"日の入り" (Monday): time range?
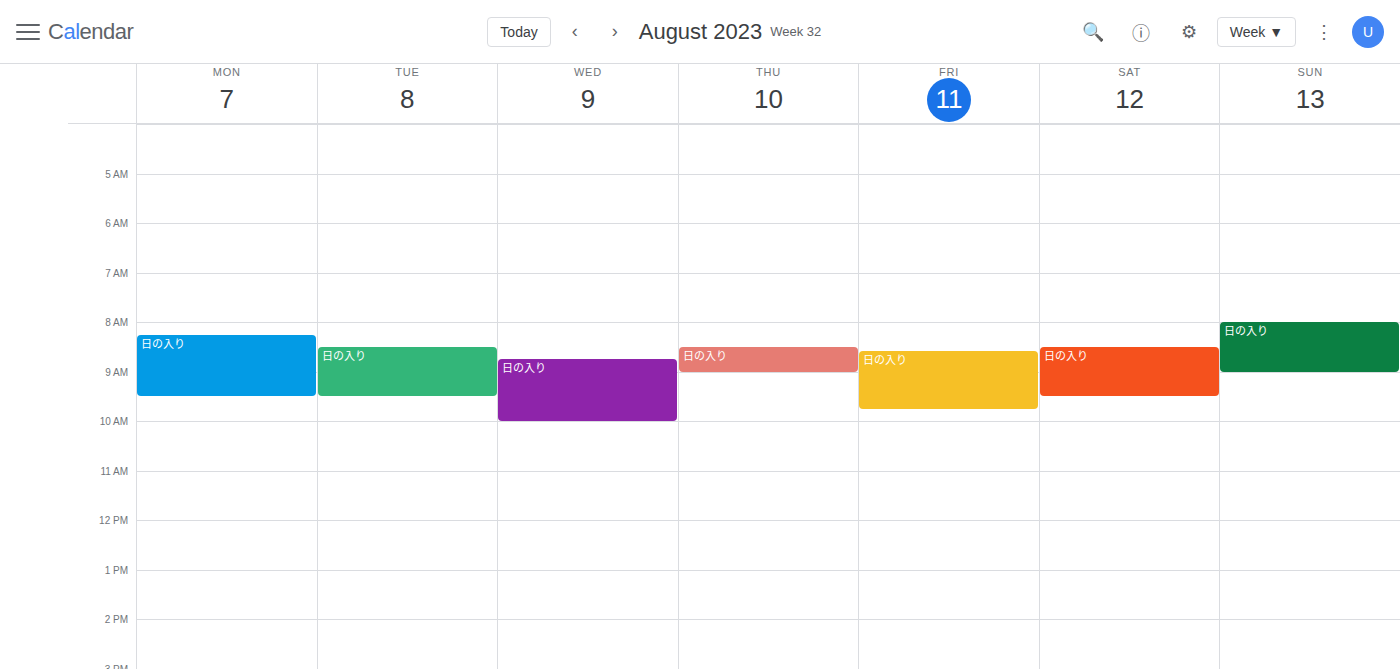
8:15 AM to 9:30 AM